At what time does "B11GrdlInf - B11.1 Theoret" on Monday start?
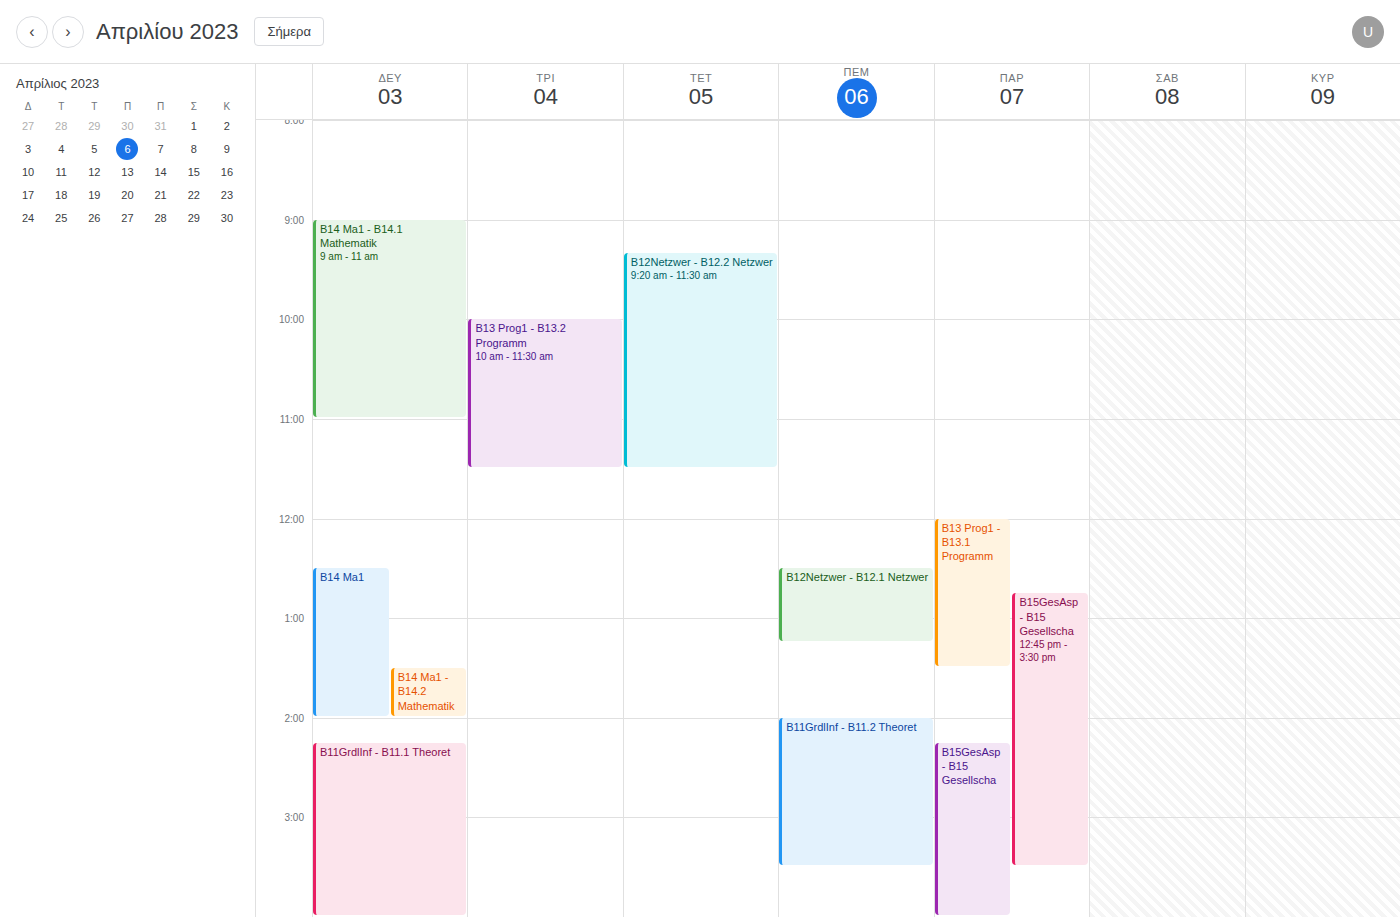
14:15